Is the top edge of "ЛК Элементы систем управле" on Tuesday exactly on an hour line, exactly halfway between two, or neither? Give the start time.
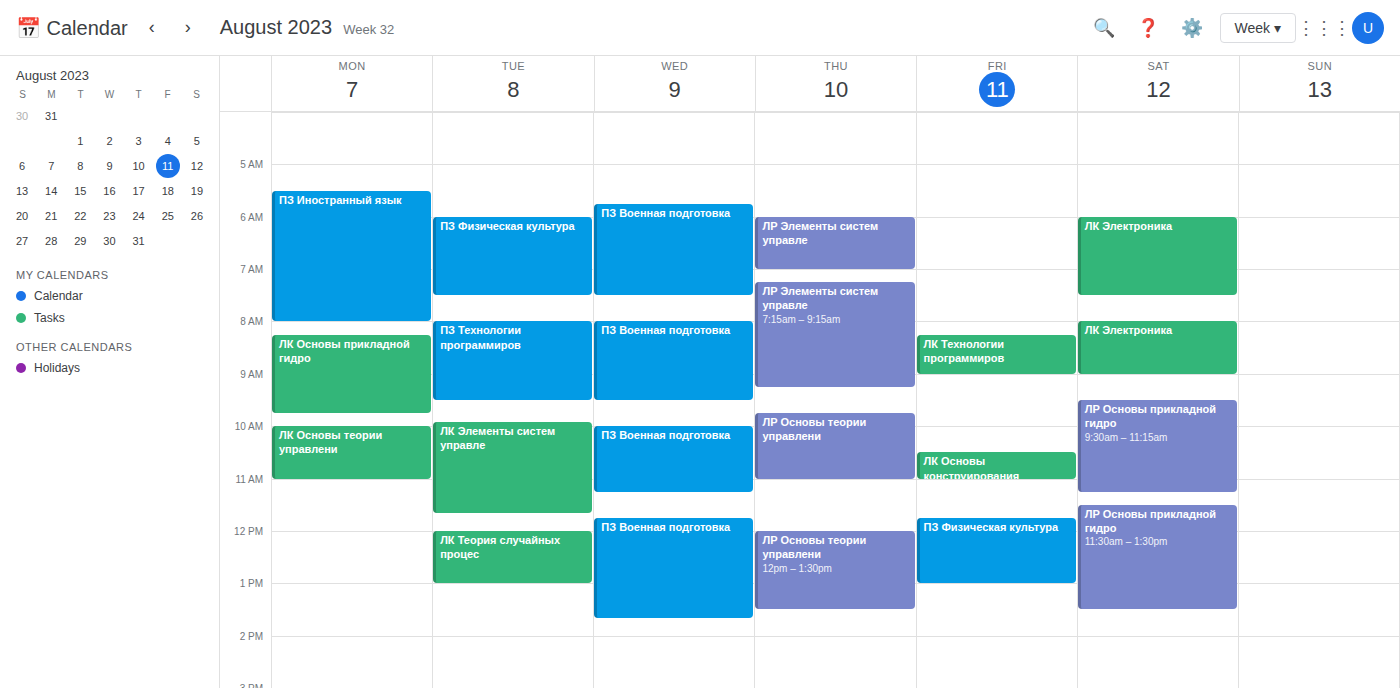
9:55 AM -- neither: 55 minutes below the 9 AM line and 5 minutes above the 10 AM line.